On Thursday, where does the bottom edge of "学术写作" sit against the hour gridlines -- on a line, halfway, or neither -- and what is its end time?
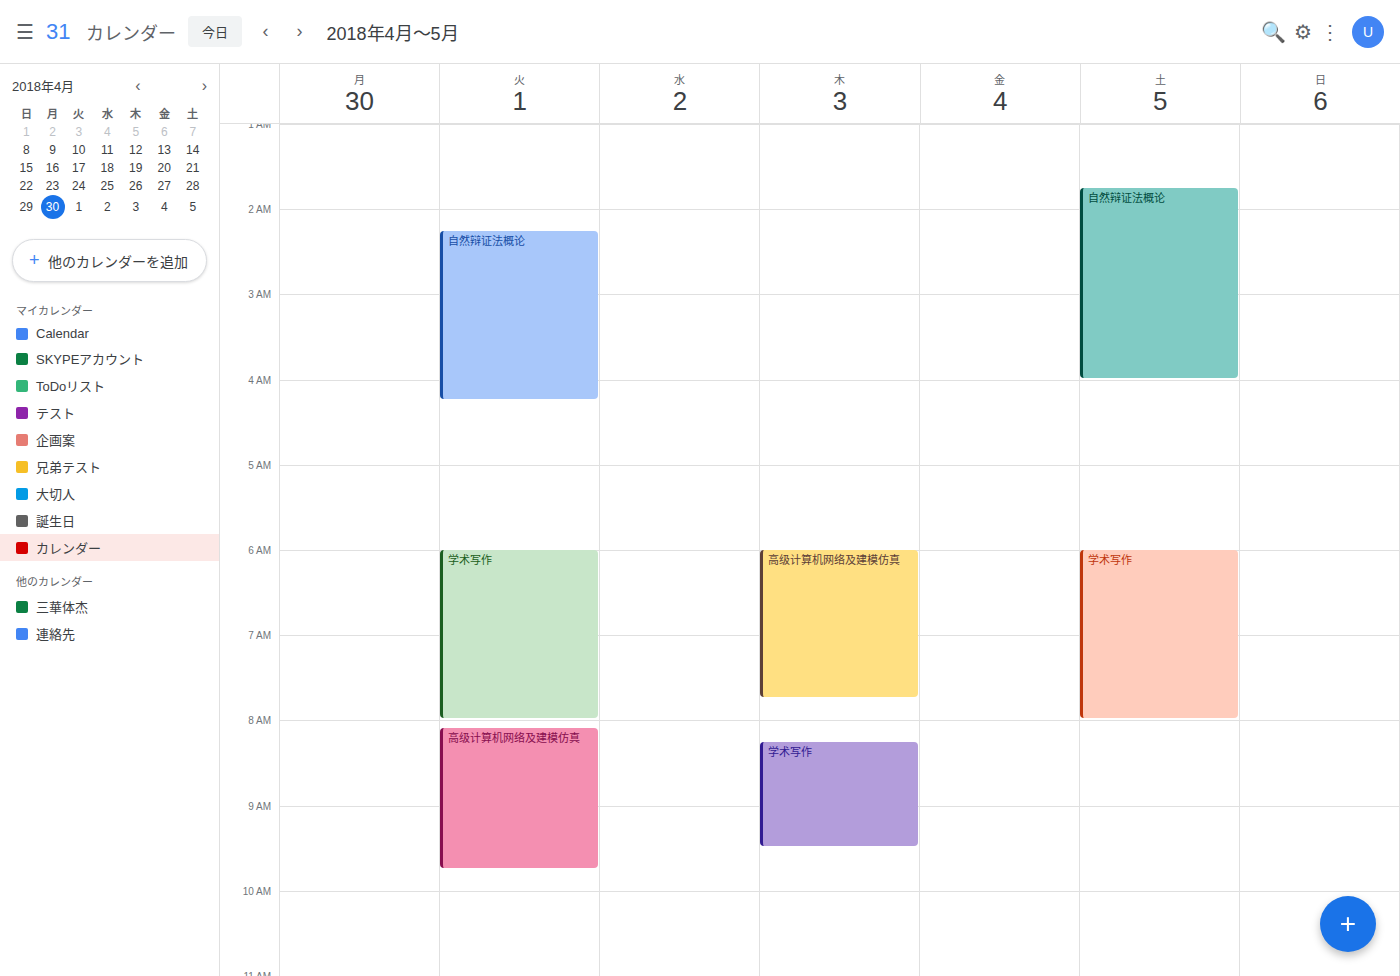
9:30 AM -- halfway between the 9 AM and 10 AM lines.